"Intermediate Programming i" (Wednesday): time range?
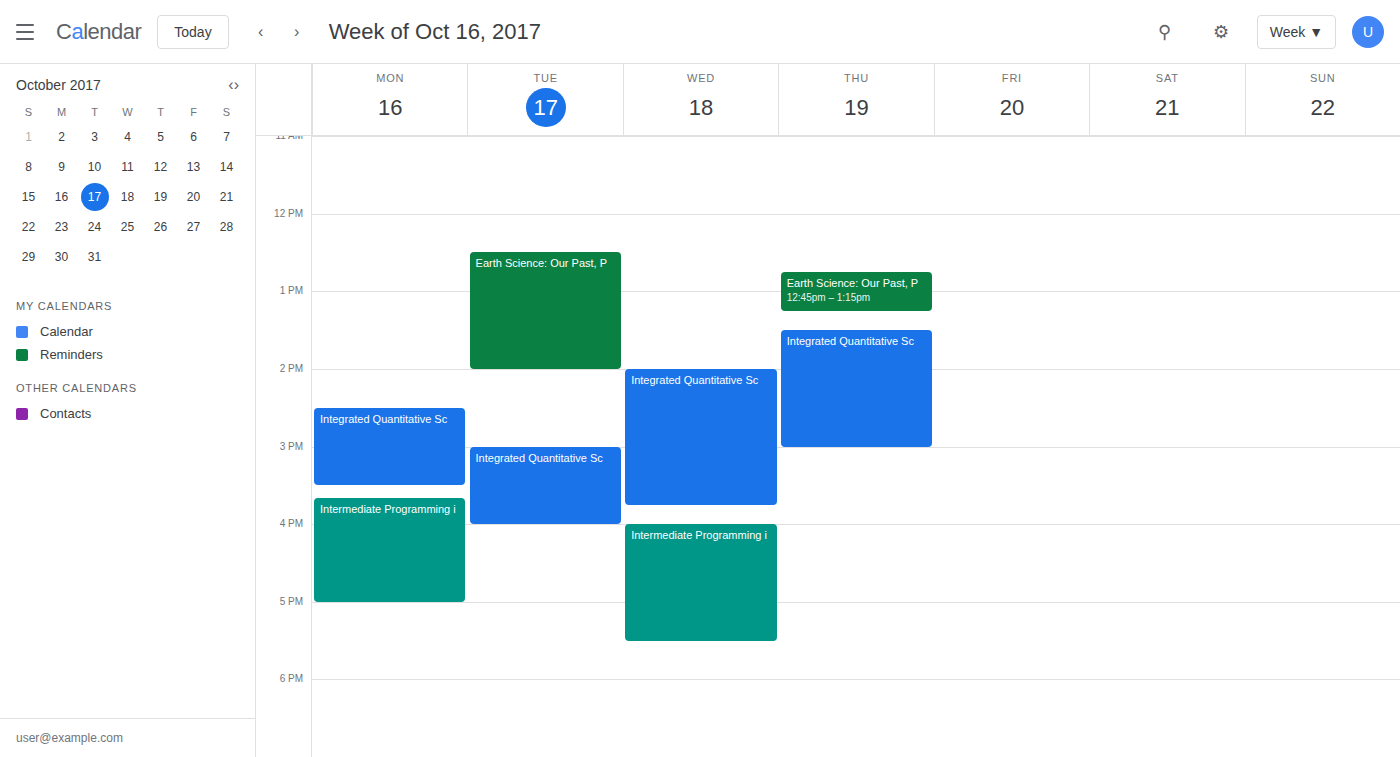
4:00 PM to 5:30 PM